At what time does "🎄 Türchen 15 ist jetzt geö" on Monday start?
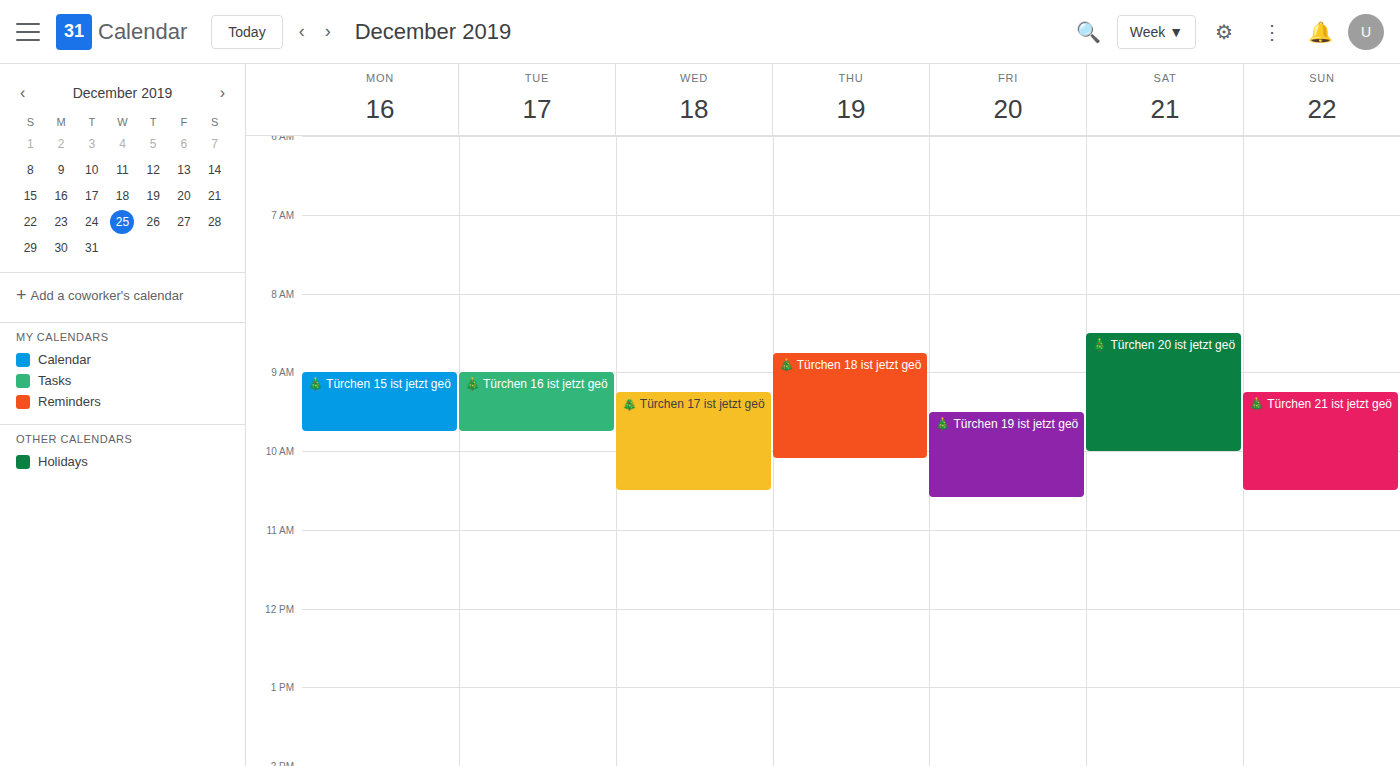
09:00